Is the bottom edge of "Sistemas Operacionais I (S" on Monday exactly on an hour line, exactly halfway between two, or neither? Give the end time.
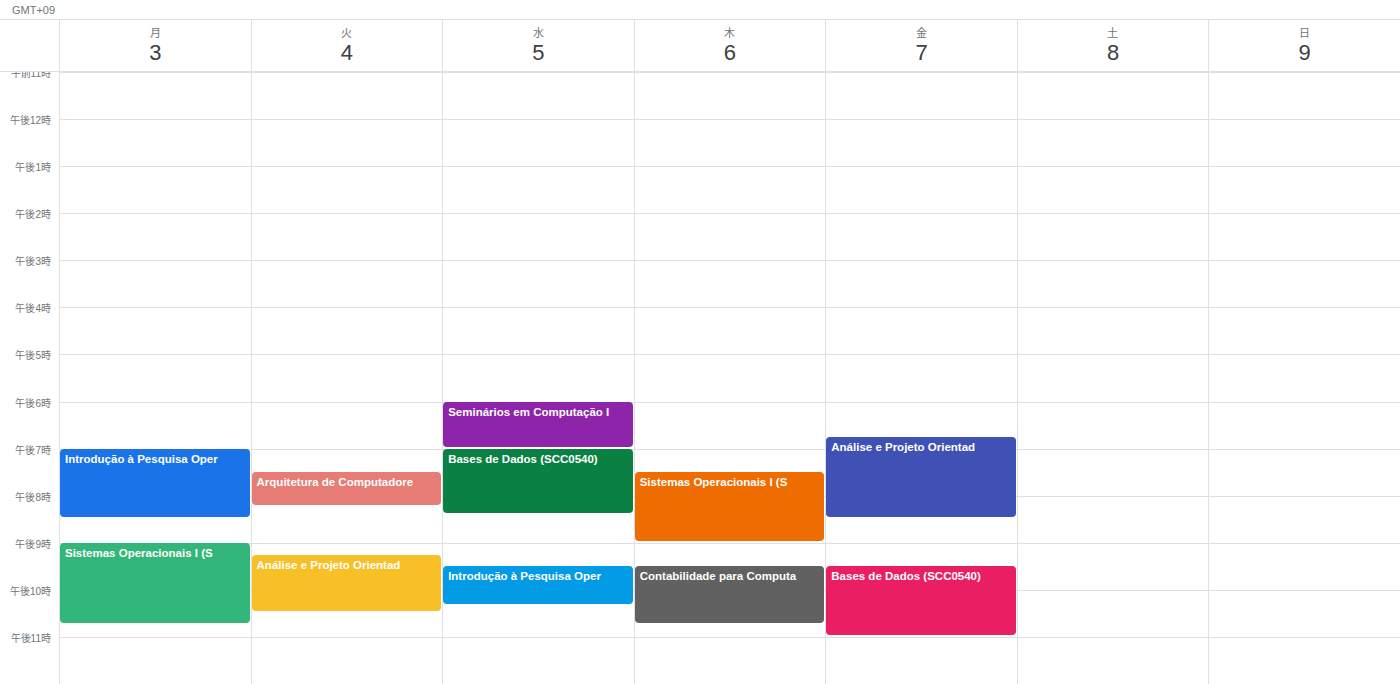
10:45 PM -- neither: three quarters of the way from the 10 PM line to the 11 PM line.